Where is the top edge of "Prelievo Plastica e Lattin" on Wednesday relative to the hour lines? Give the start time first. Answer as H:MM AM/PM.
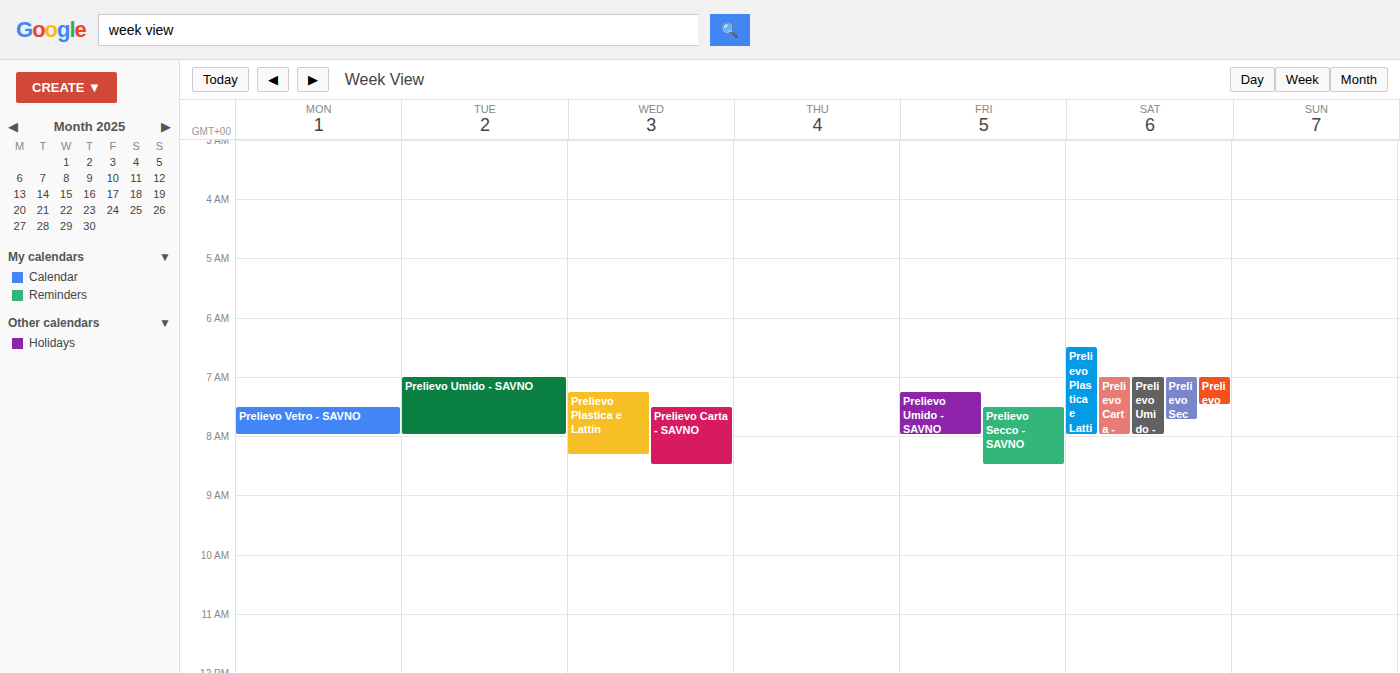
7:15 AM -- neither: a quarter of the way from the 7 AM line to the 8 AM line.